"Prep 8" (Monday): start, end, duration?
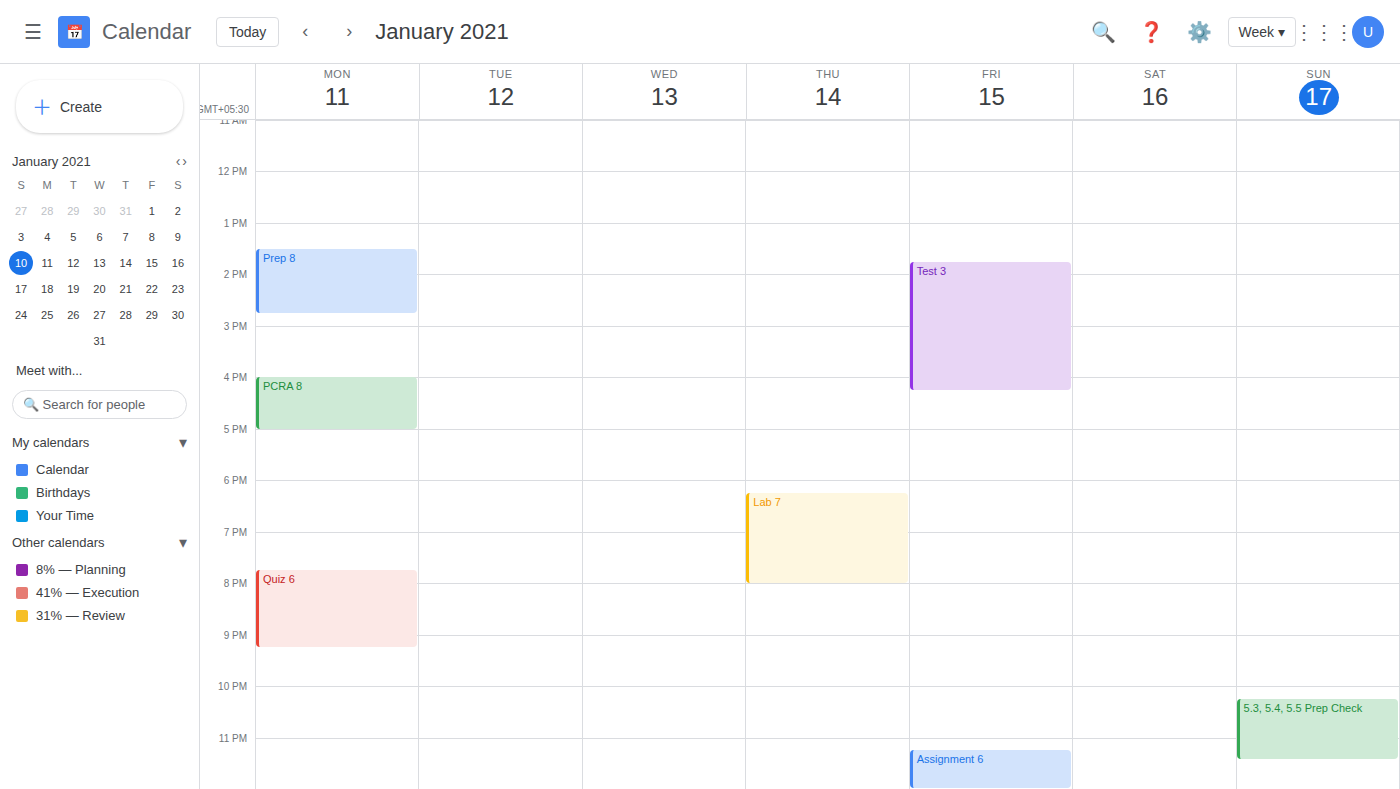
1:30 PM to 2:45 PM, 1 hour 15 minutes